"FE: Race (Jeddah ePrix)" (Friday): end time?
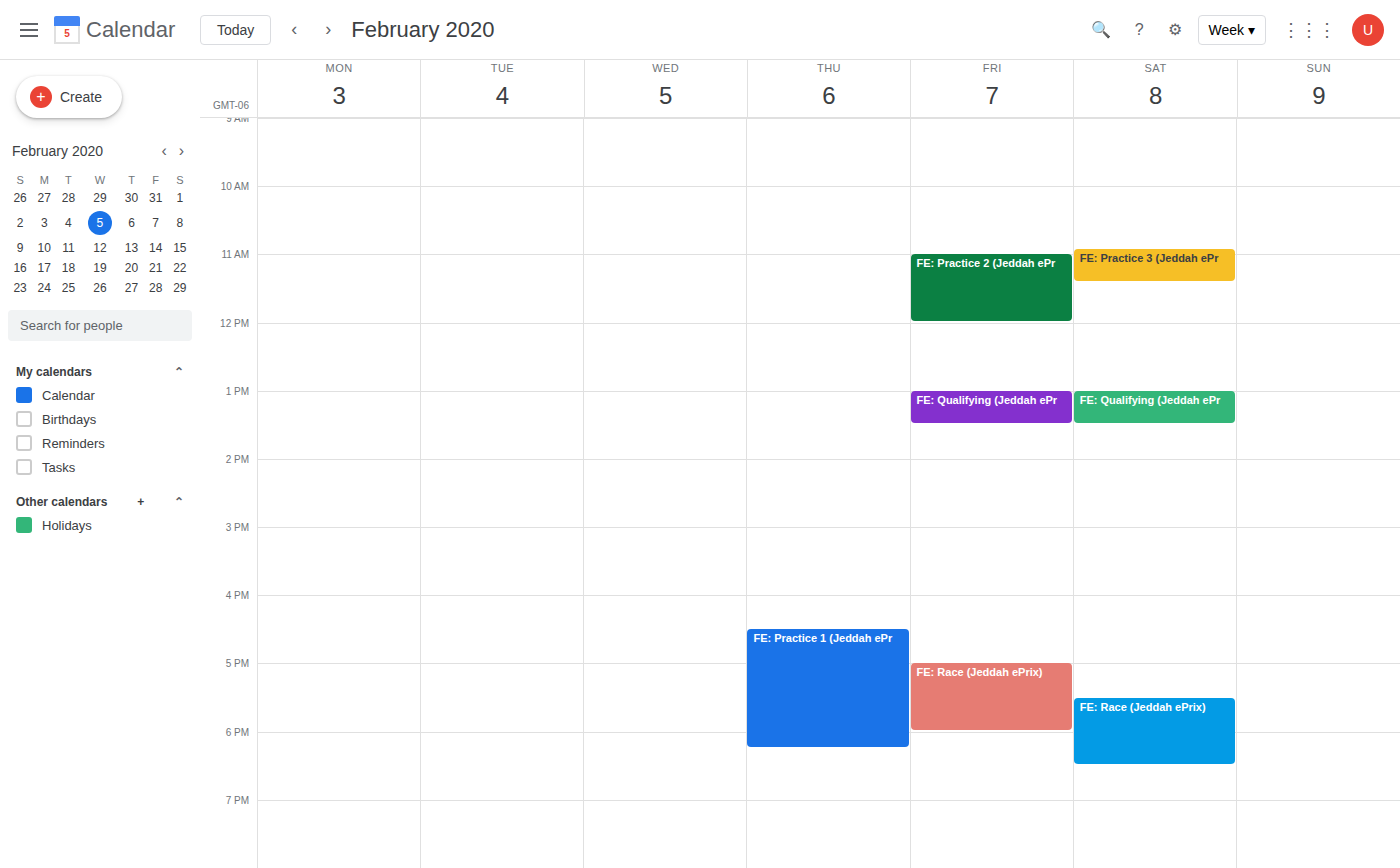
6:00 PM